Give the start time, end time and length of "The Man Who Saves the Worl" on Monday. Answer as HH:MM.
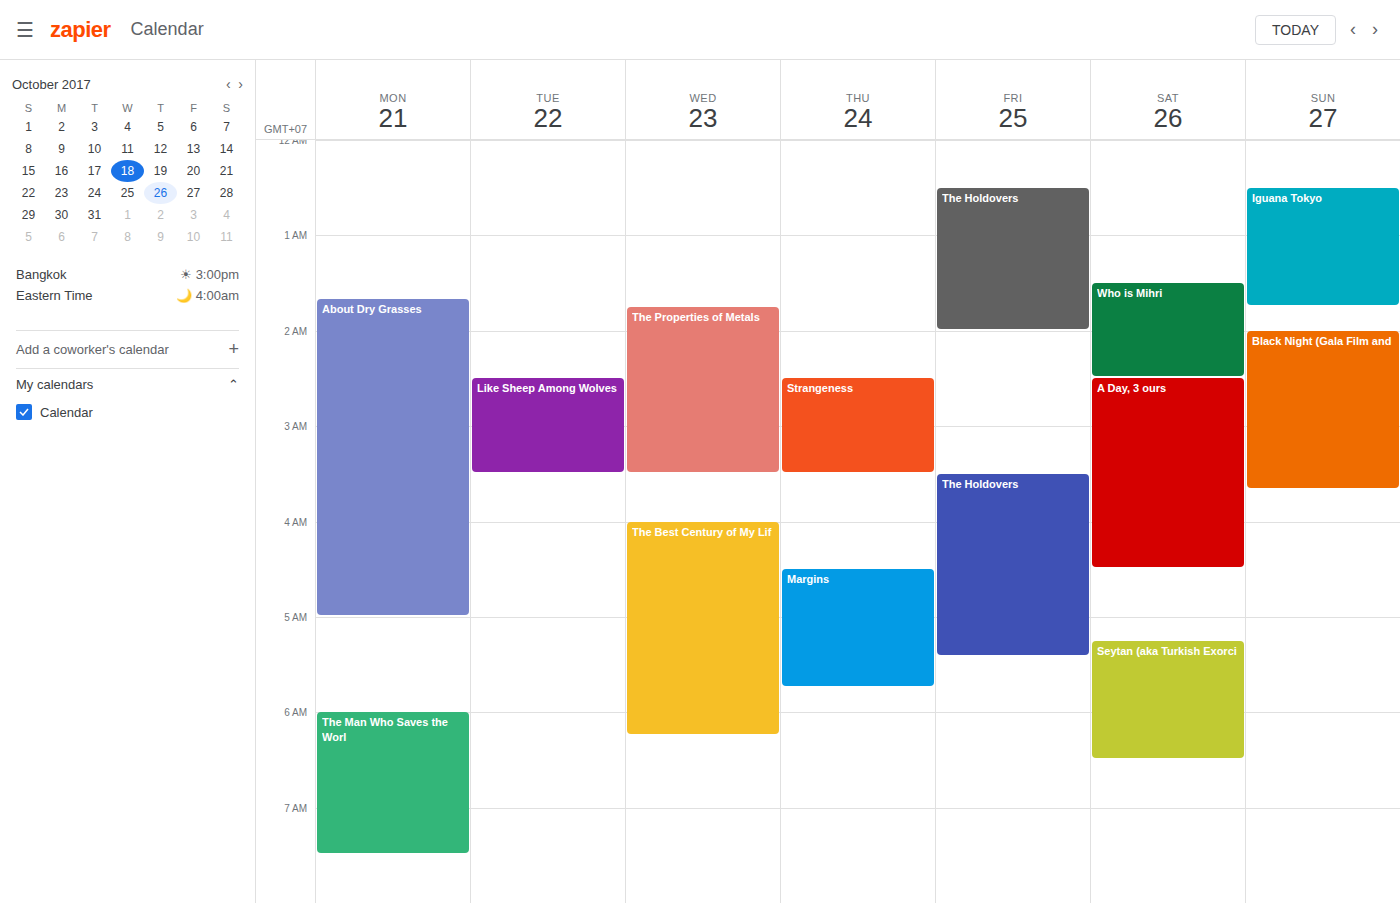
06:00 to 07:30, 1 hour 30 minutes